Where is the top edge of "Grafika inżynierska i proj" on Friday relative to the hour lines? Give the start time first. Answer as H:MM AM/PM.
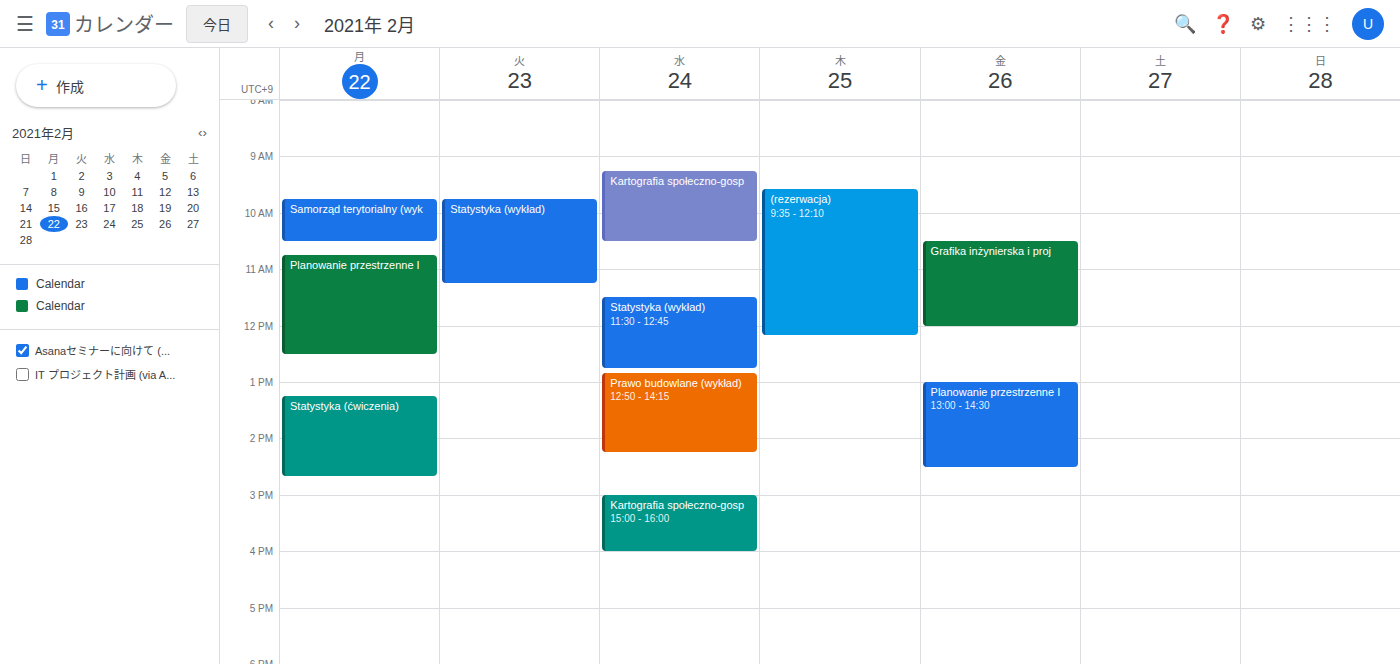
10:30 AM -- halfway between the 10 AM and 11 AM lines.